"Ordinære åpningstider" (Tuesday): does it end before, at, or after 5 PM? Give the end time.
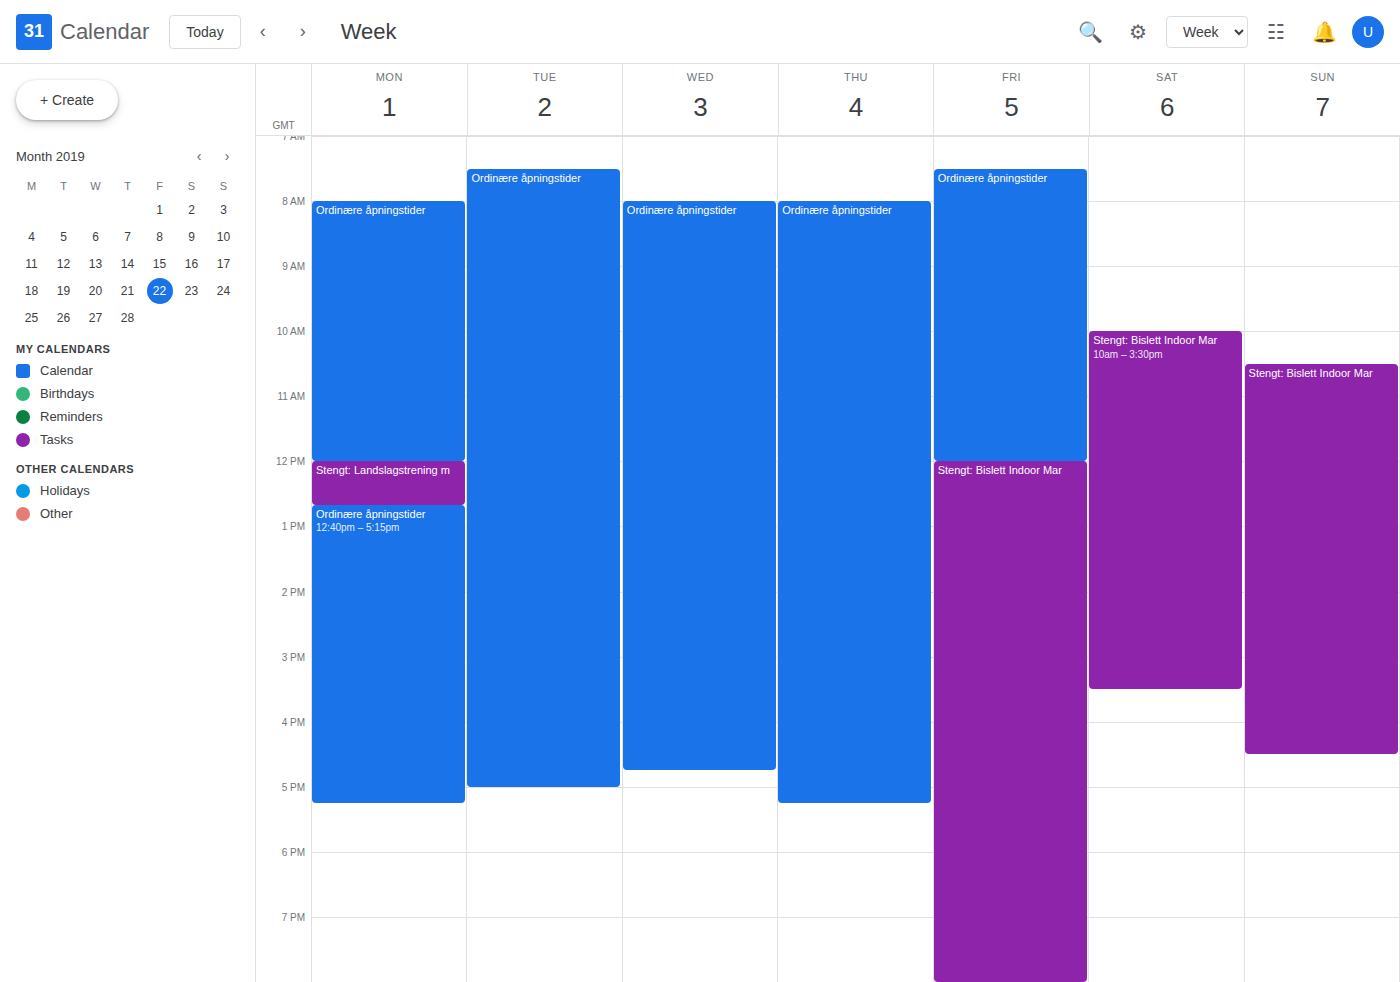
5:00 PM -- exactly at 5 PM, on the 5 PM line.